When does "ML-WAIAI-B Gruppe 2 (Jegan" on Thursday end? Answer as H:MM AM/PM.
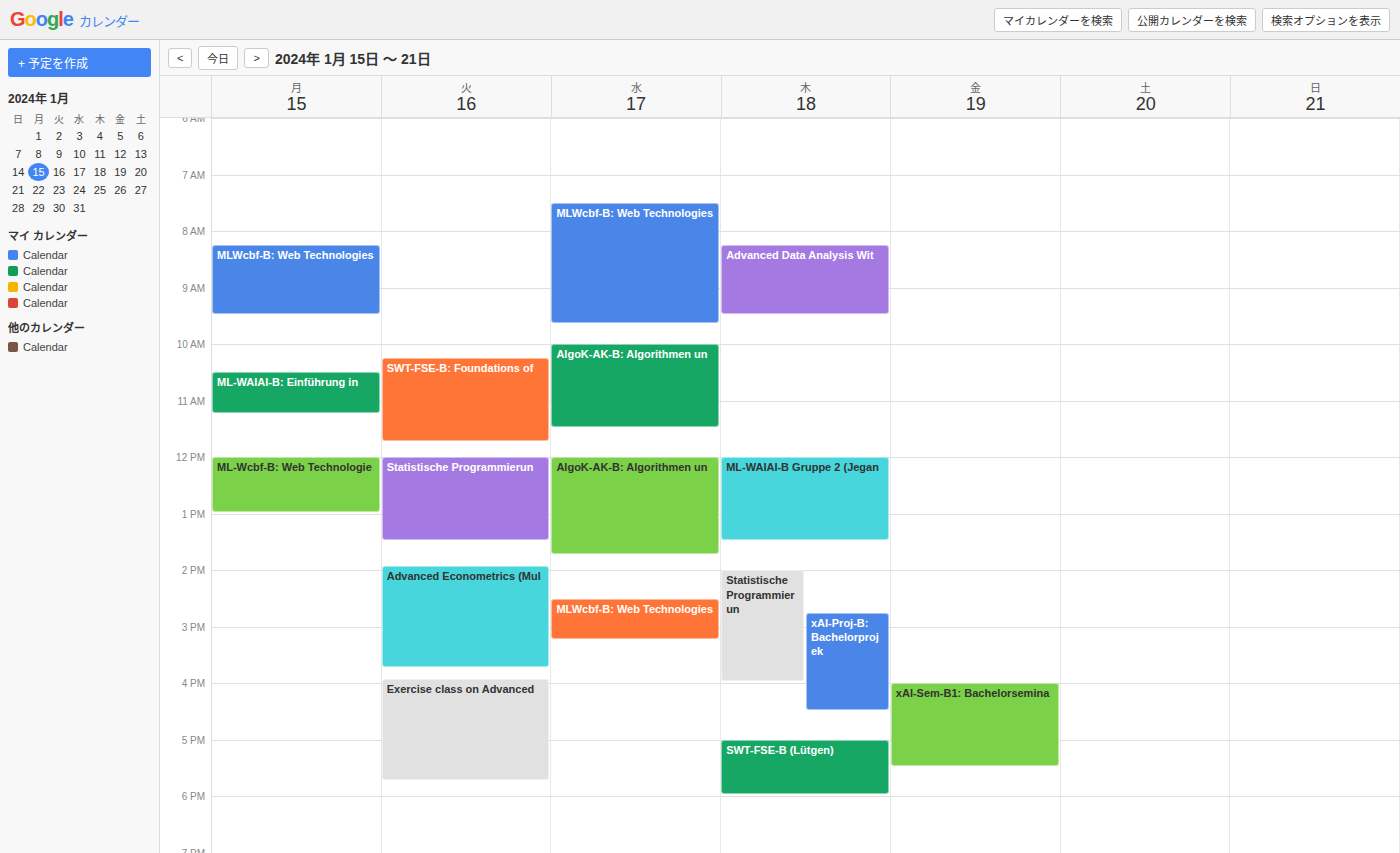
1:30 PM